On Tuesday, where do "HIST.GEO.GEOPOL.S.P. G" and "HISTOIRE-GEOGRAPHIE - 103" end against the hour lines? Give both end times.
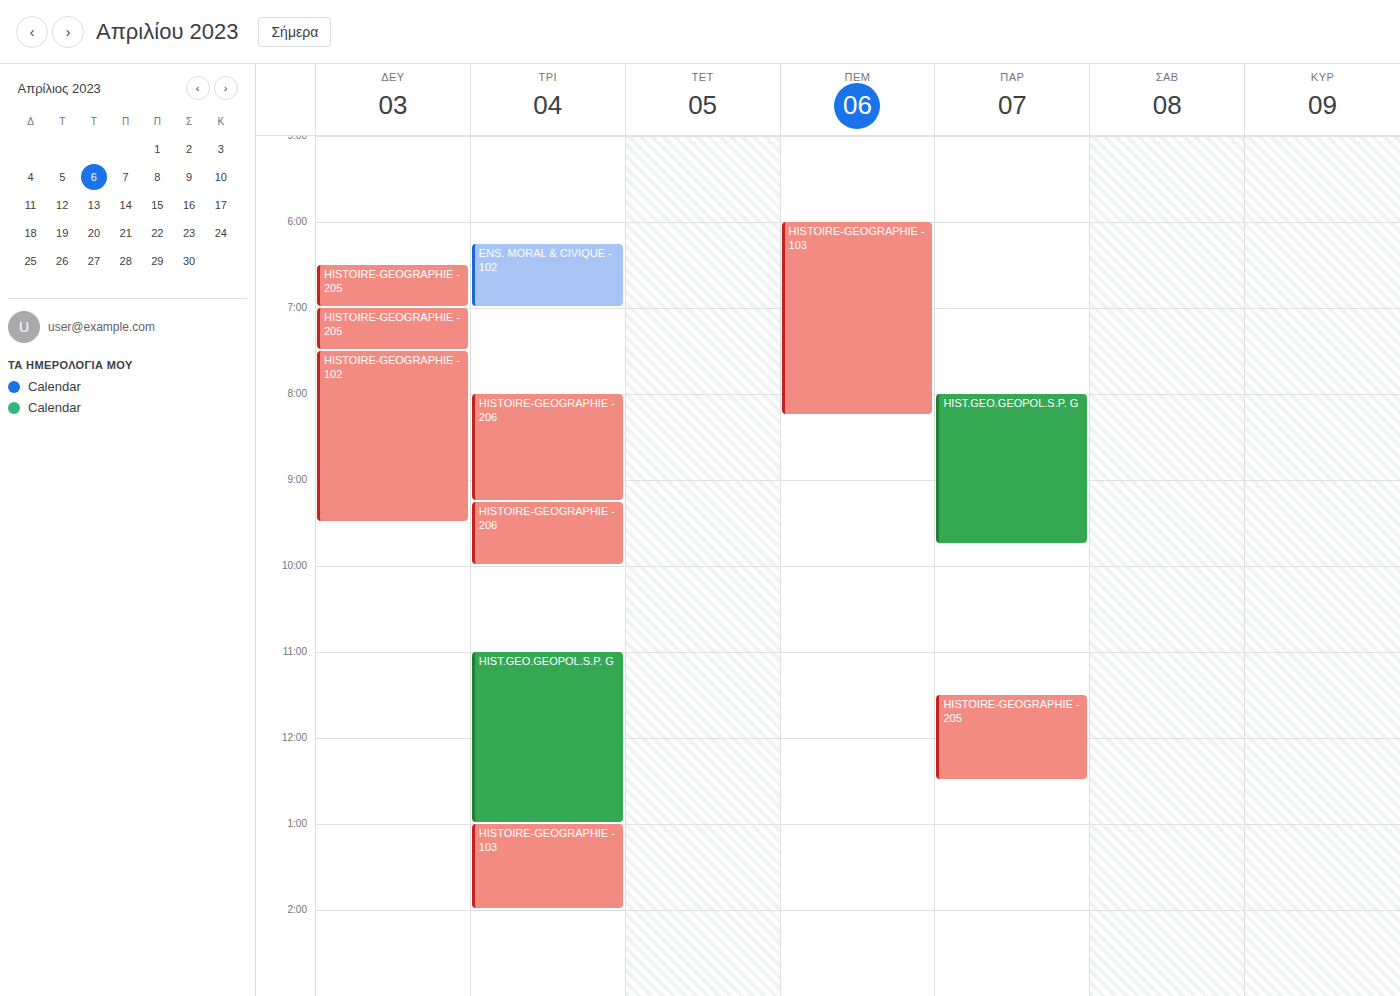
"HIST.GEO.GEOPOL.S.P. G": 1:00 PM, exactly on the 1 PM line. "HISTOIRE-GEOGRAPHIE - 103": 2:00 PM, exactly on the 2 PM line.